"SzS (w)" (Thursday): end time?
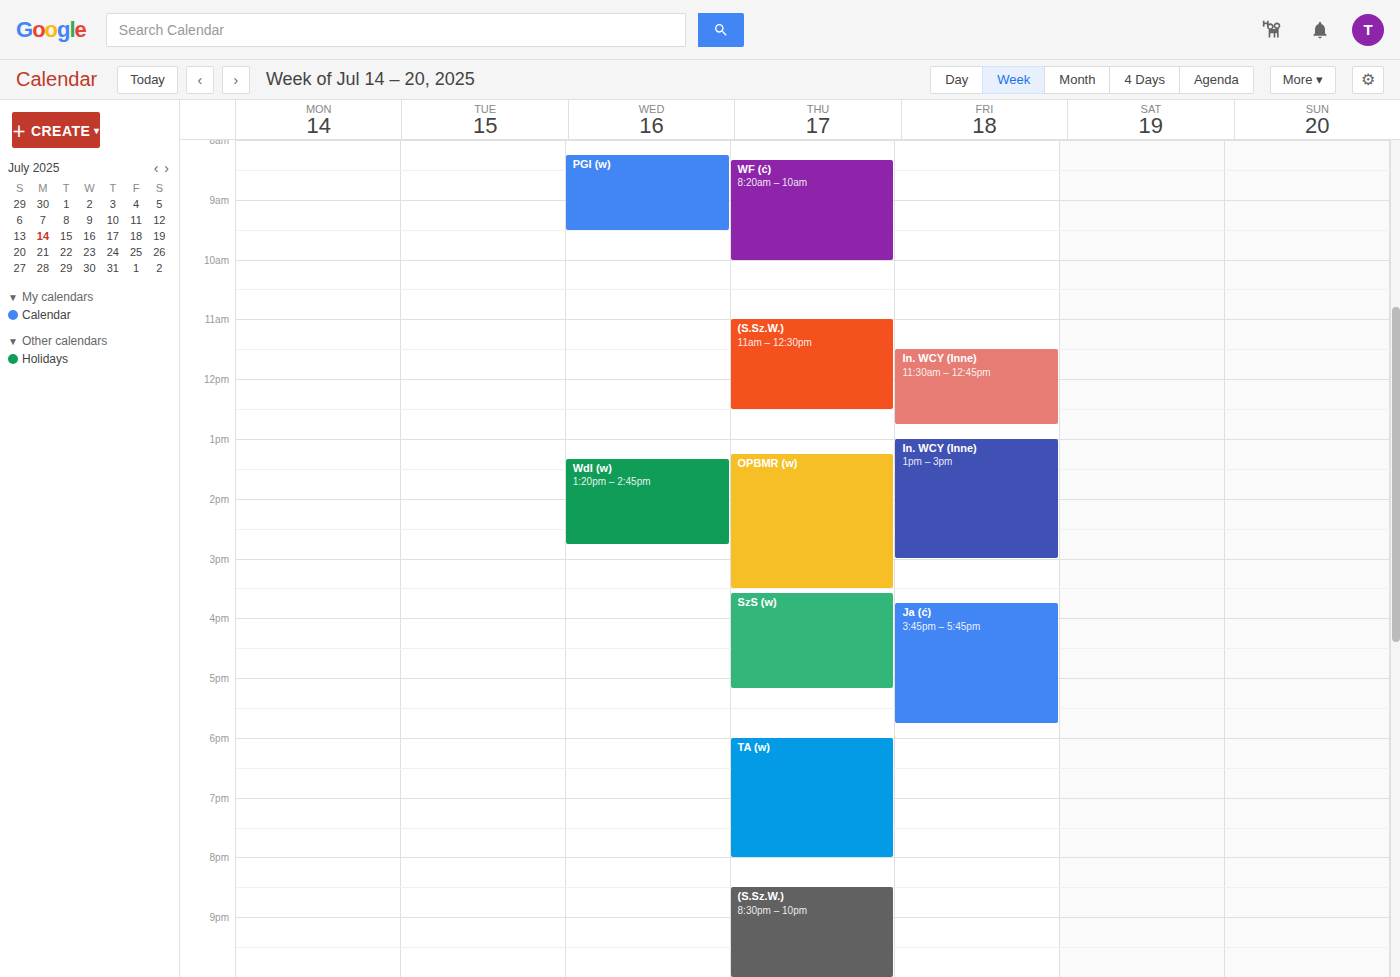
5:10 PM